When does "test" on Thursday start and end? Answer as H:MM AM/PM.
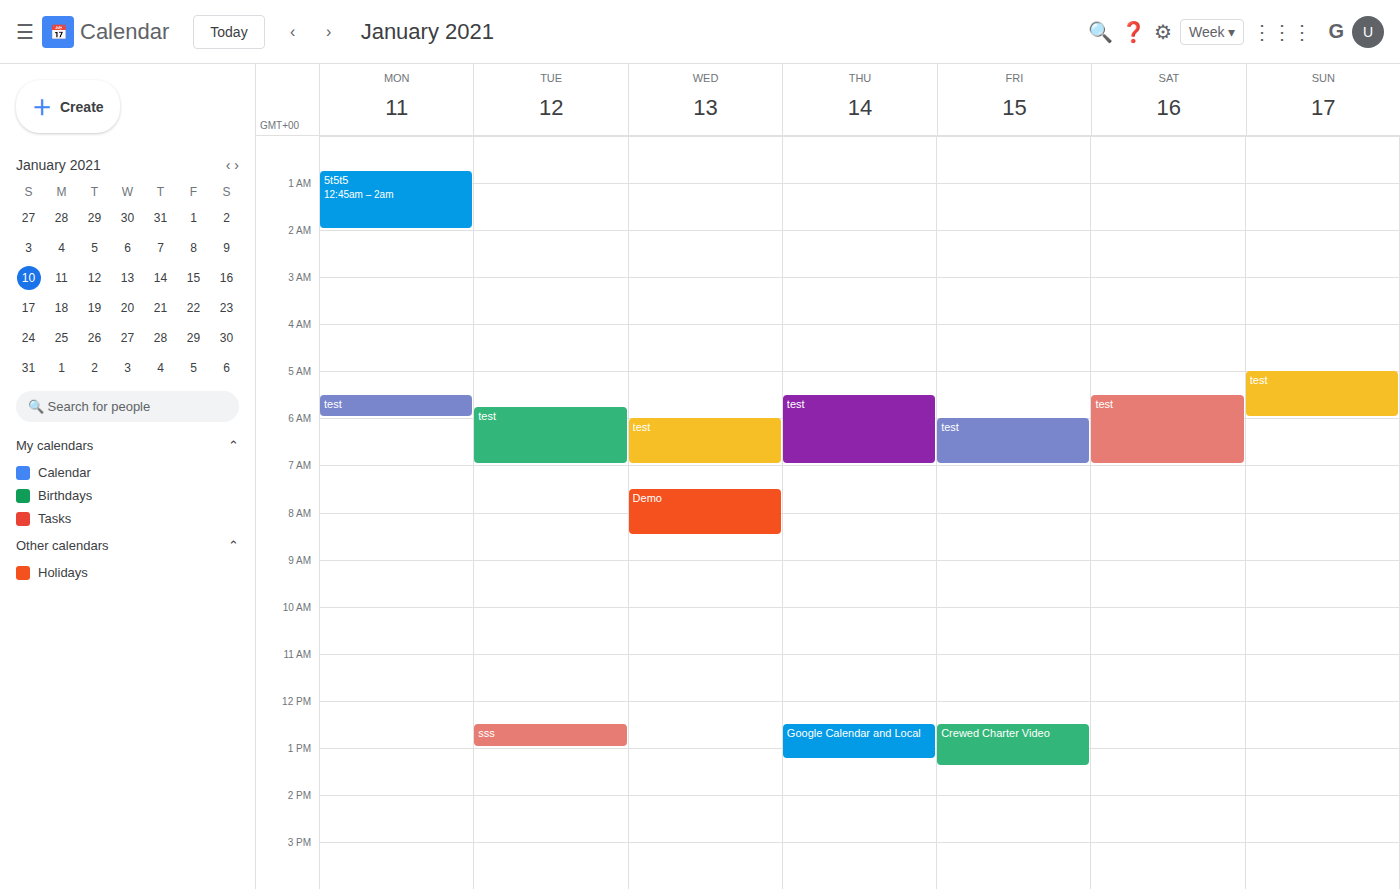
5:30 AM to 7:00 AM